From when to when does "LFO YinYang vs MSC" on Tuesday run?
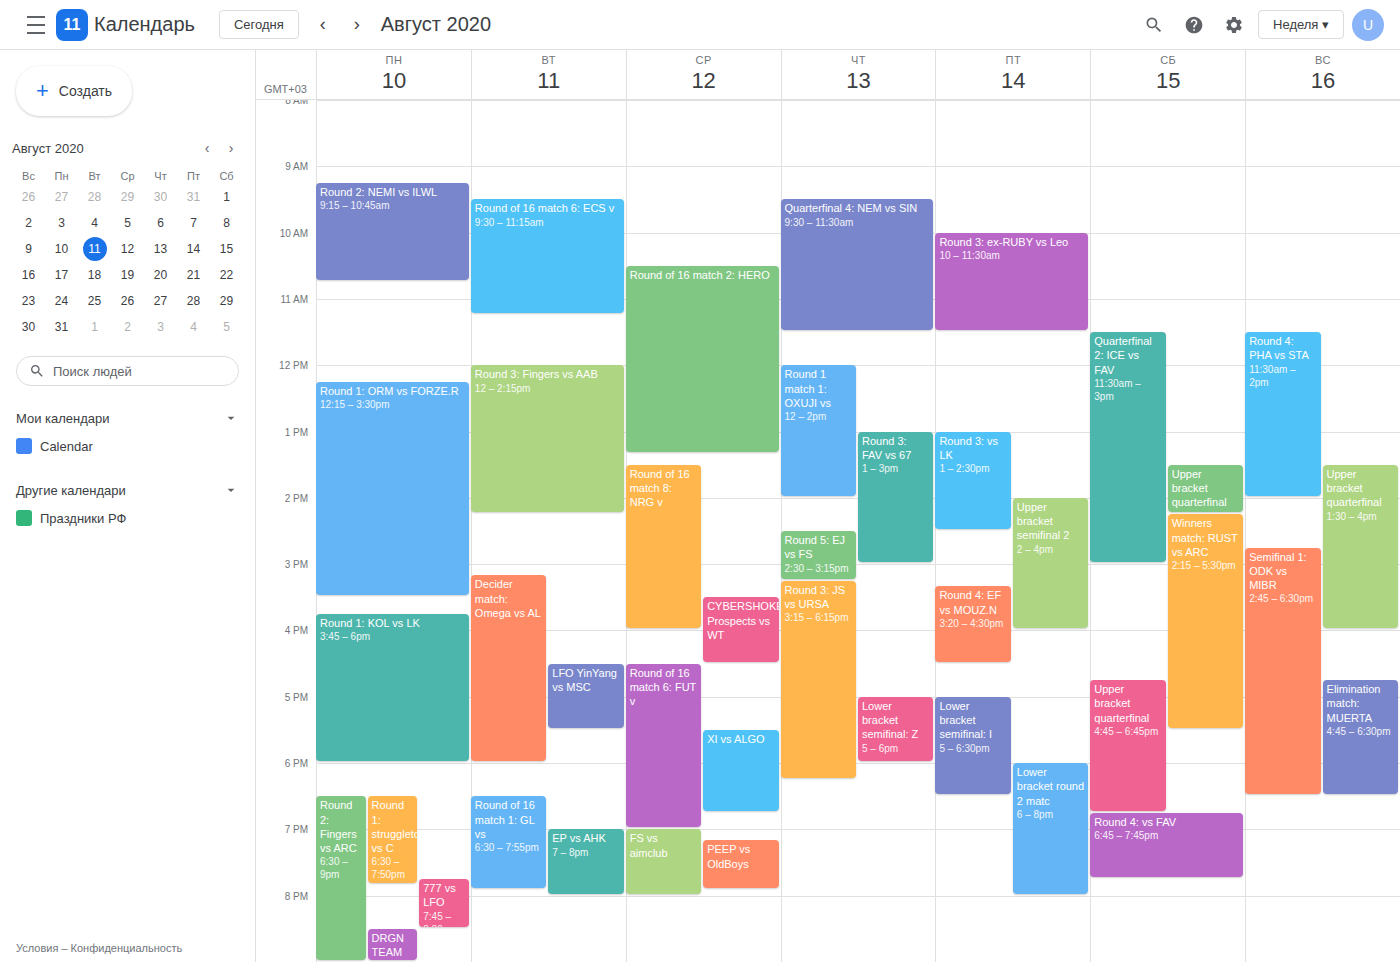
4:30 PM to 5:30 PM